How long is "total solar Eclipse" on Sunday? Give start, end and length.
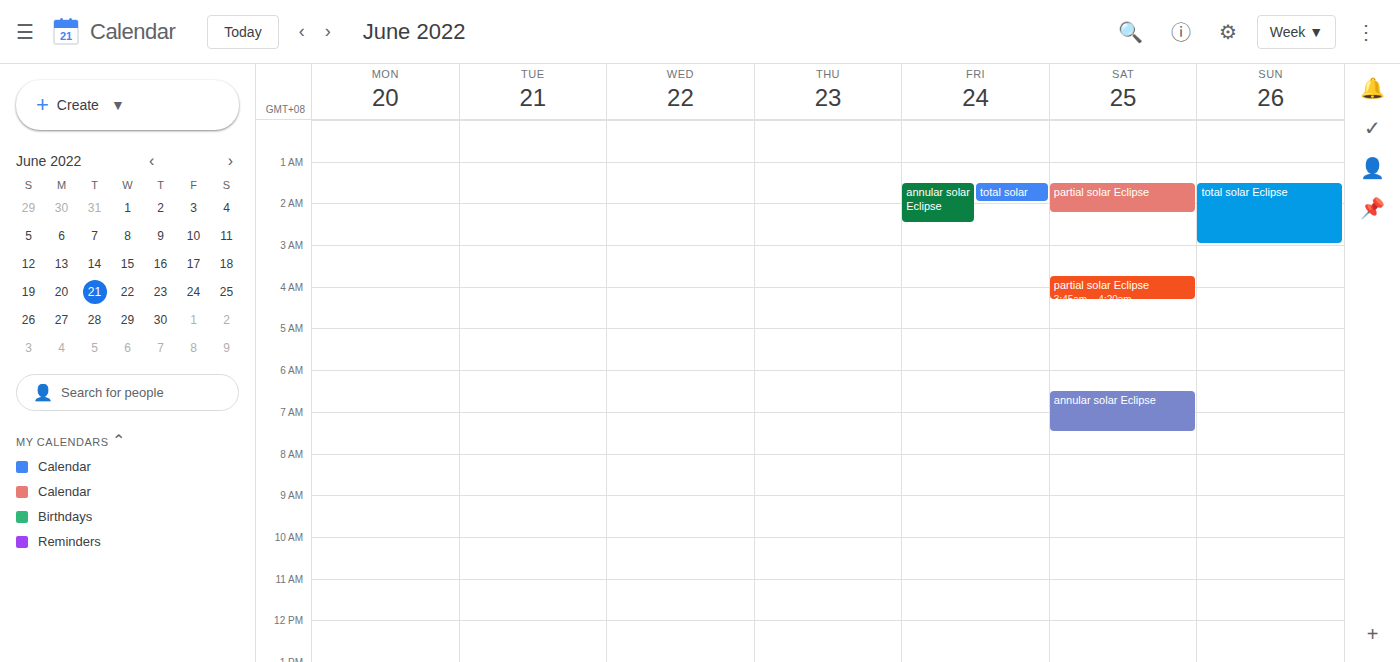
1:30 AM to 3:00 AM, 1 hour 30 minutes